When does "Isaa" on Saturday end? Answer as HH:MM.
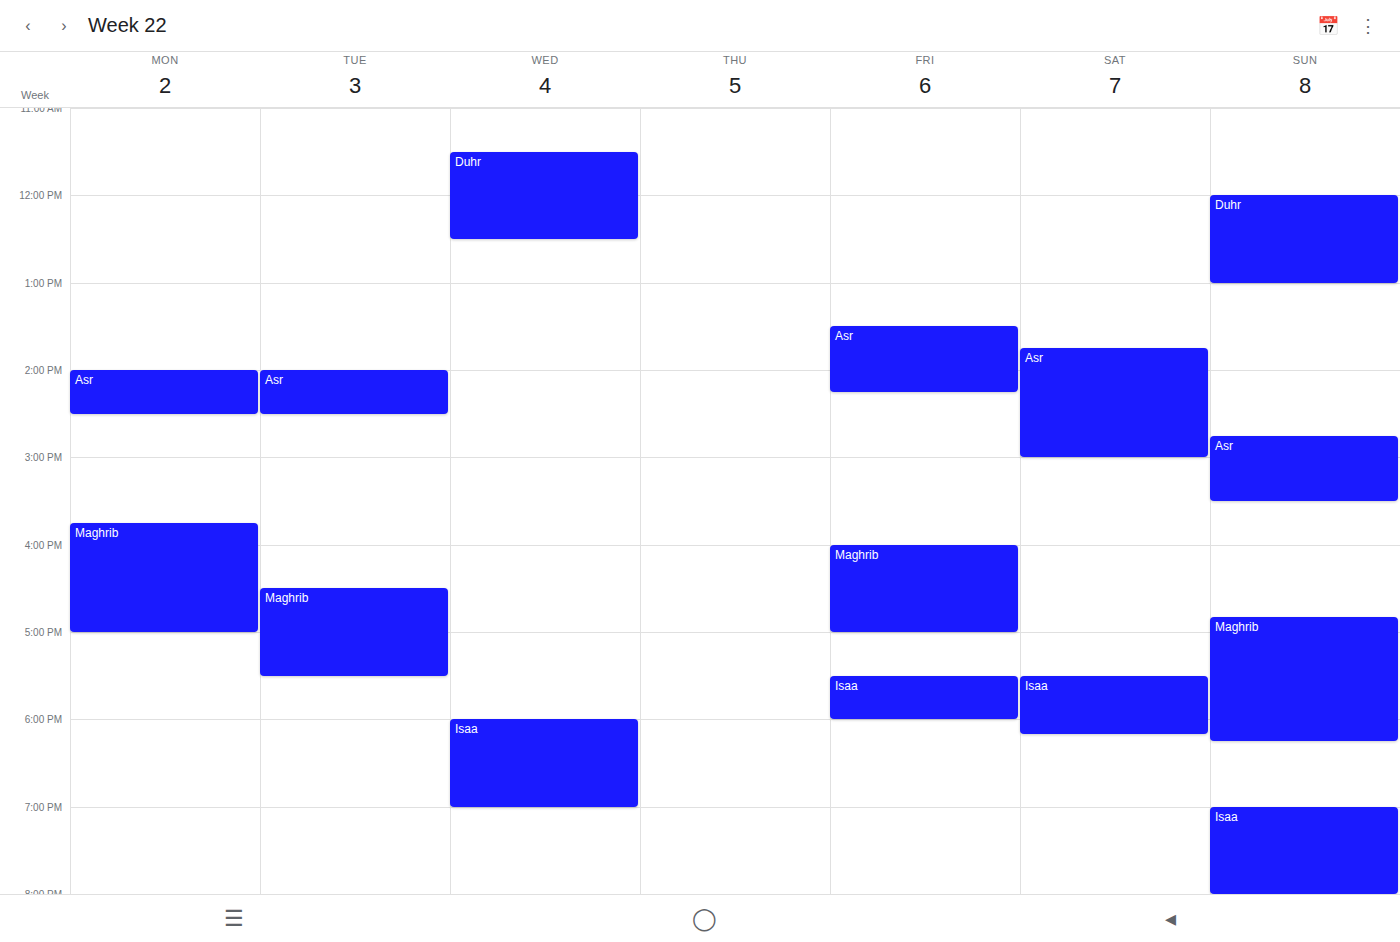
18:10